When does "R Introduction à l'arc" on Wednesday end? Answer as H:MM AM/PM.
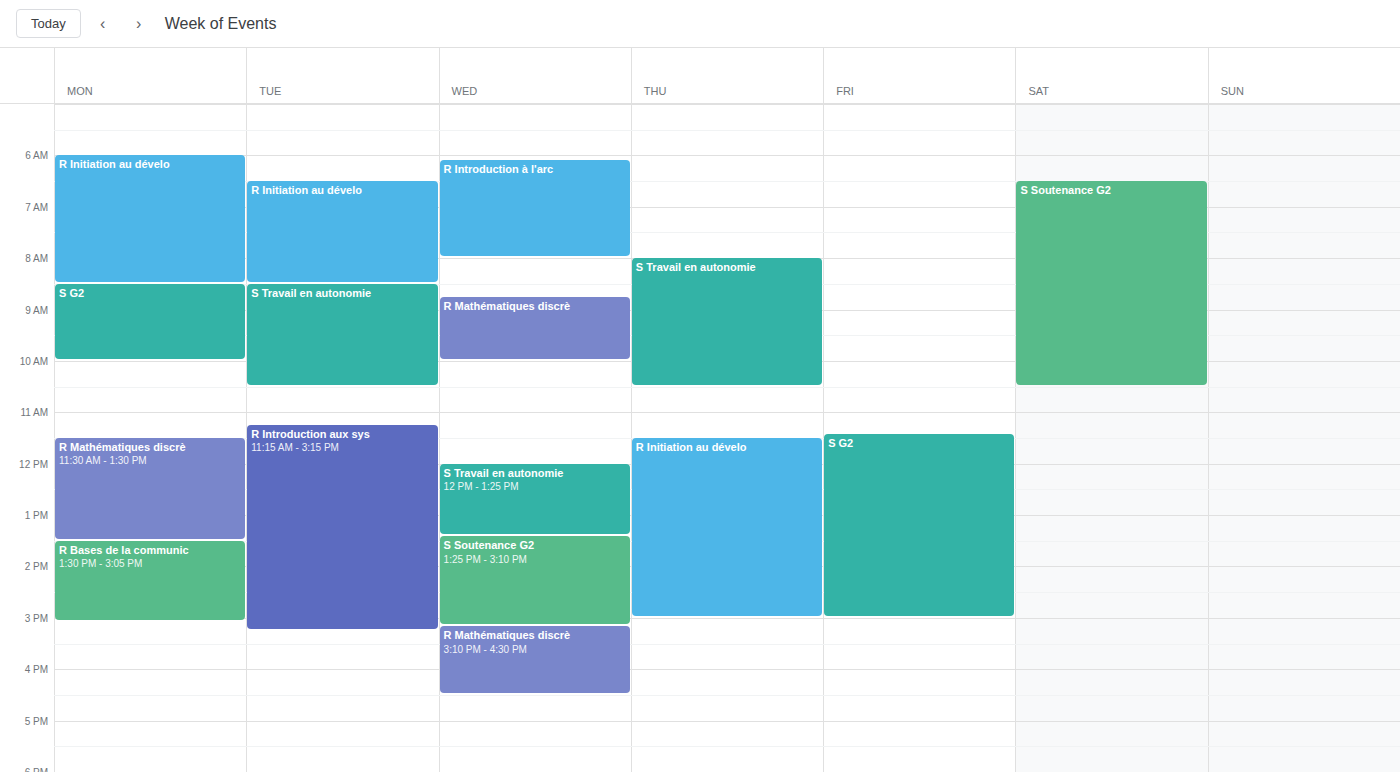
8:00 AM